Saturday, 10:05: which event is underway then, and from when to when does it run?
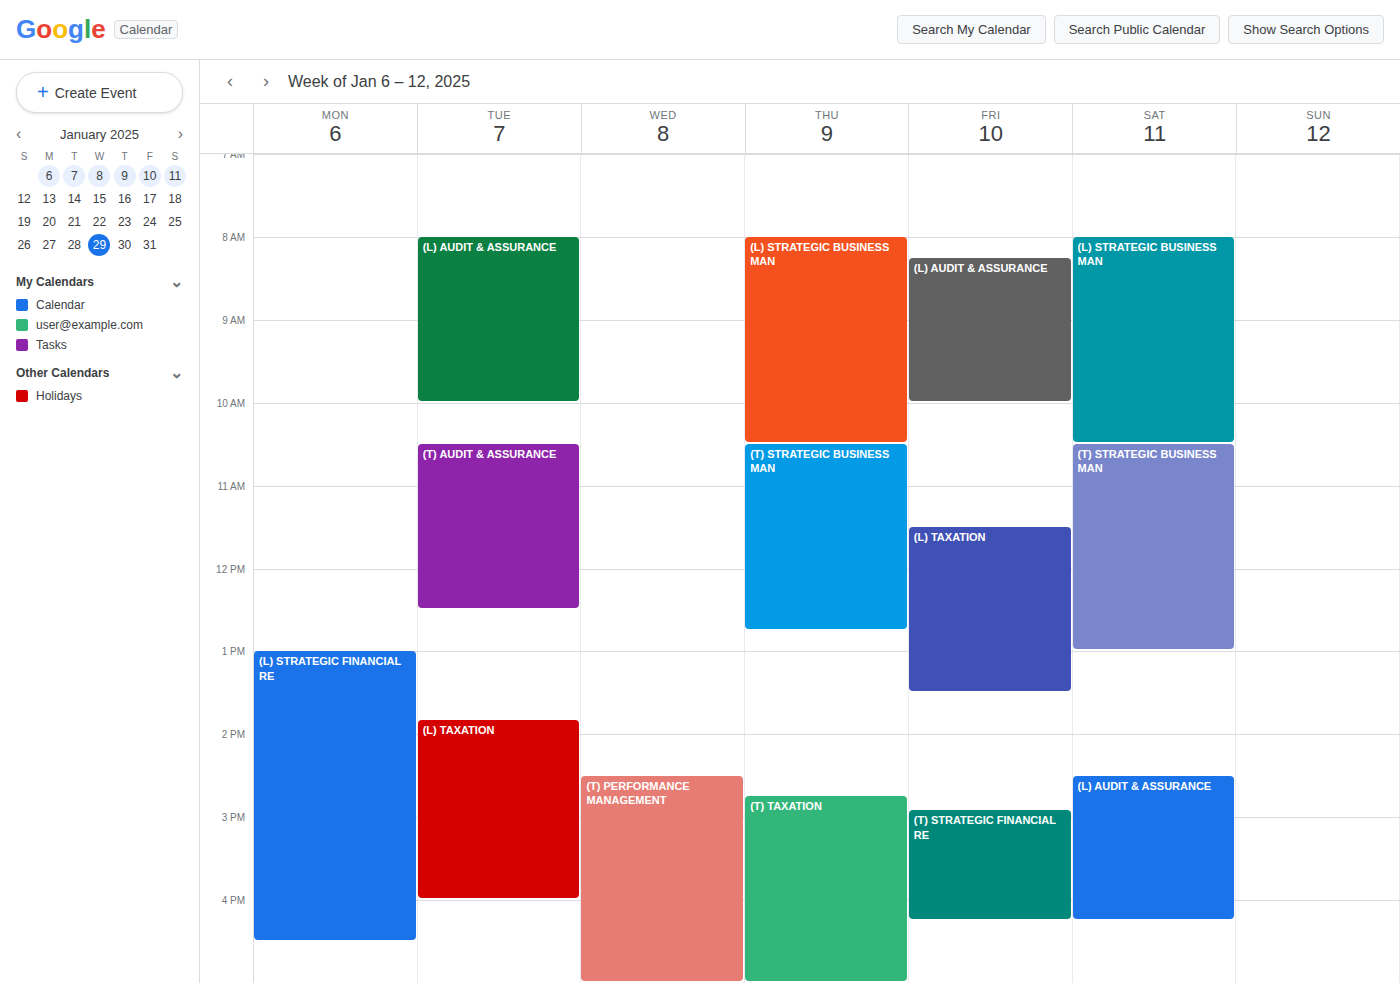
"(L) STRATEGIC BUSINESS MAN", 08:00 to 10:30